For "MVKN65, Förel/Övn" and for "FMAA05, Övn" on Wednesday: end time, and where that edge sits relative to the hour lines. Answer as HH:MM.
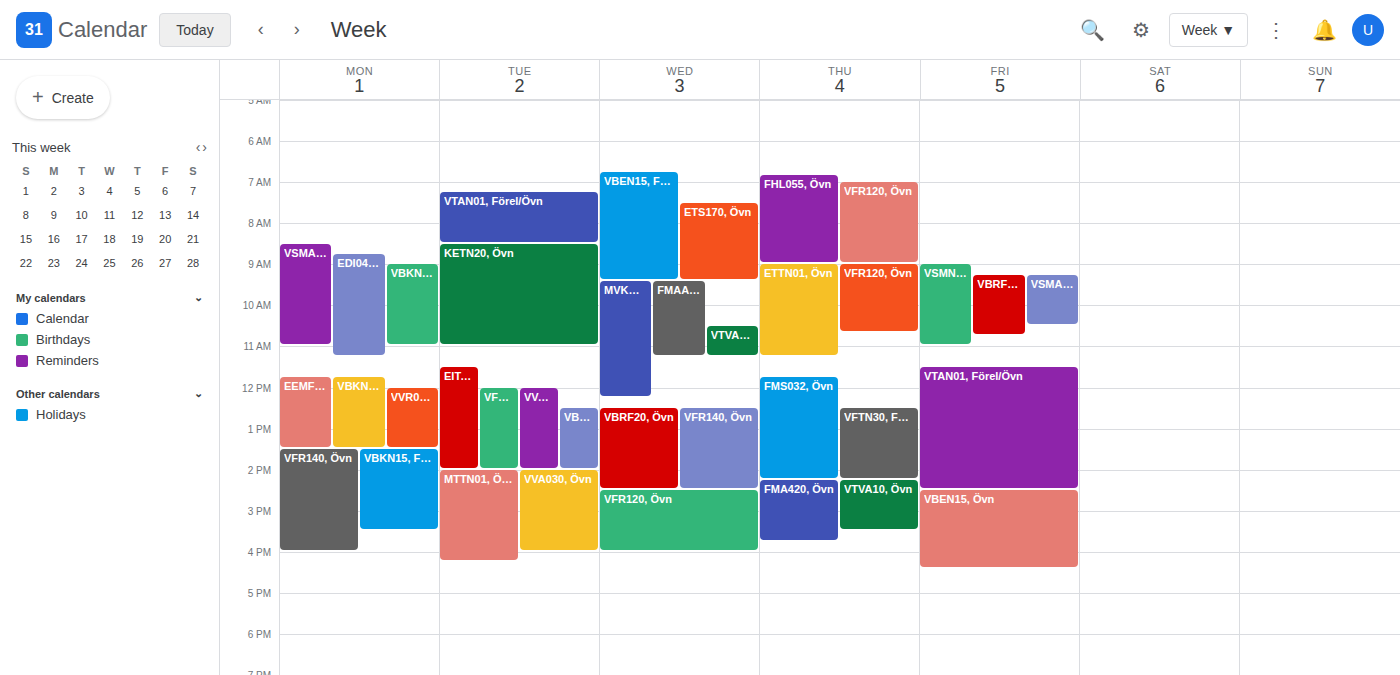
"MVKN65, Förel/Övn": 12:15, neither: a quarter of the way from the 12:00 line to the 13:00 line. "FMAA05, Övn": 11:15, neither: a quarter of the way from the 11:00 line to the 12:00 line.